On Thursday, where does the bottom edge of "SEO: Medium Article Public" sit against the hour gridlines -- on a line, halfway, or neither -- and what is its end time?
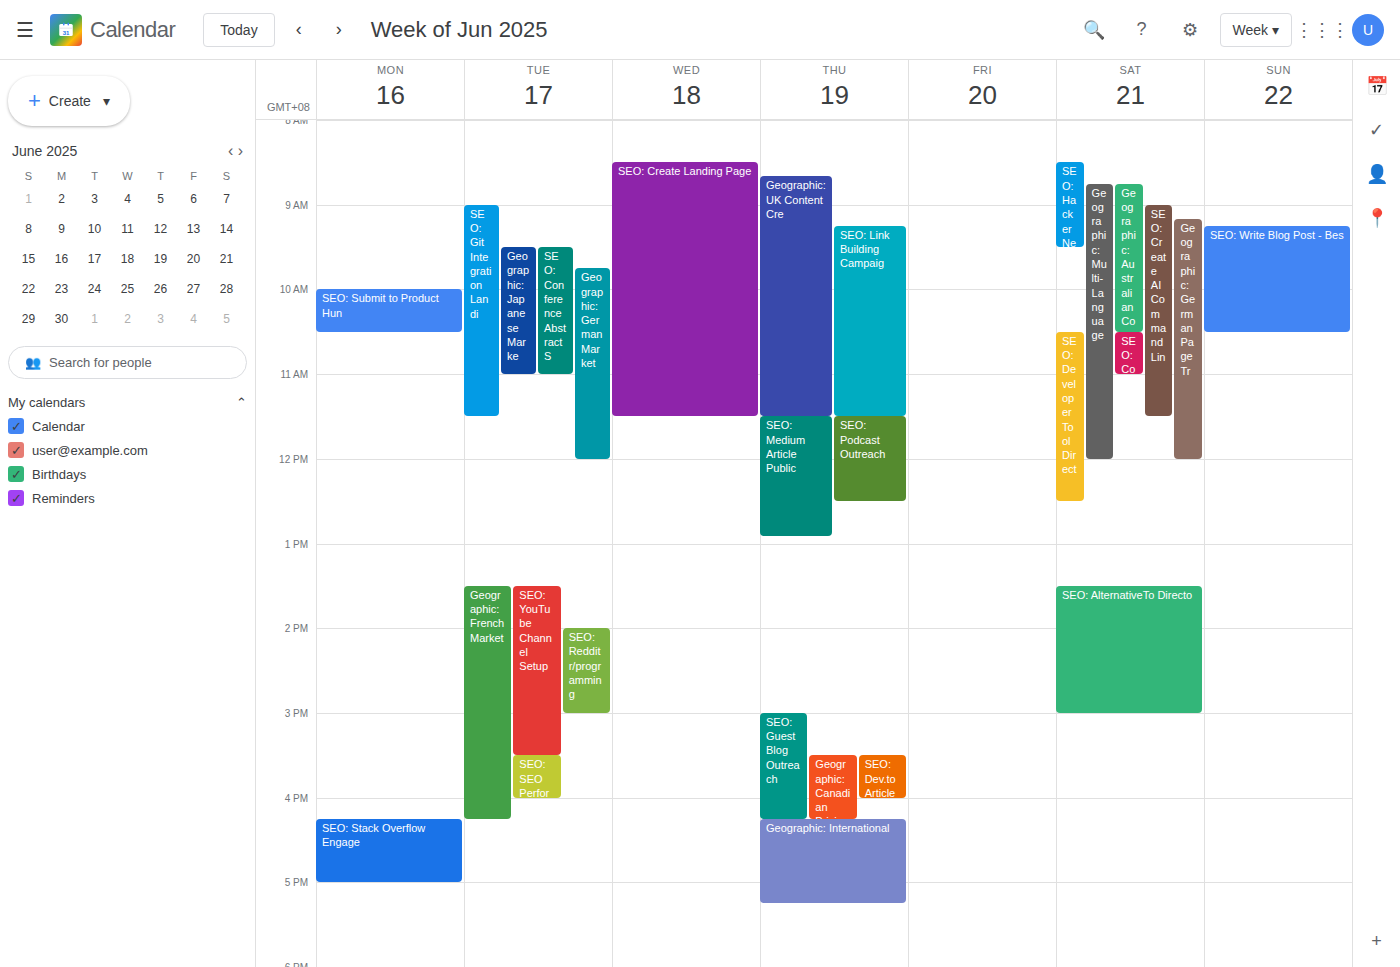
12:55 PM -- neither: 55 minutes below the 12 PM line and 5 minutes above the 1 PM line.